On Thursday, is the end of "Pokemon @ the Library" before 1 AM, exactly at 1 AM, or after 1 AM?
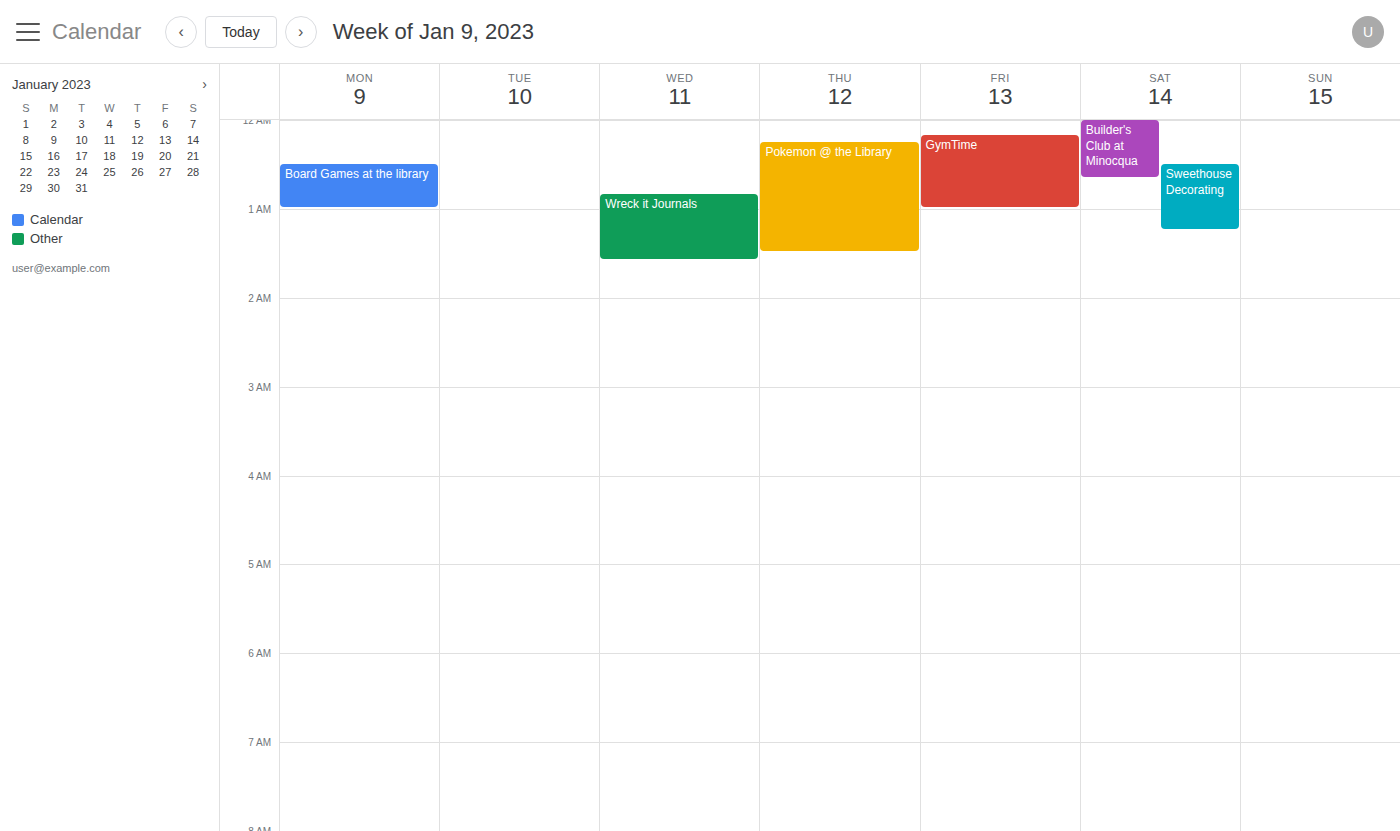
1:30 AM -- after 1 AM, 30 minutes below the 1 AM line.